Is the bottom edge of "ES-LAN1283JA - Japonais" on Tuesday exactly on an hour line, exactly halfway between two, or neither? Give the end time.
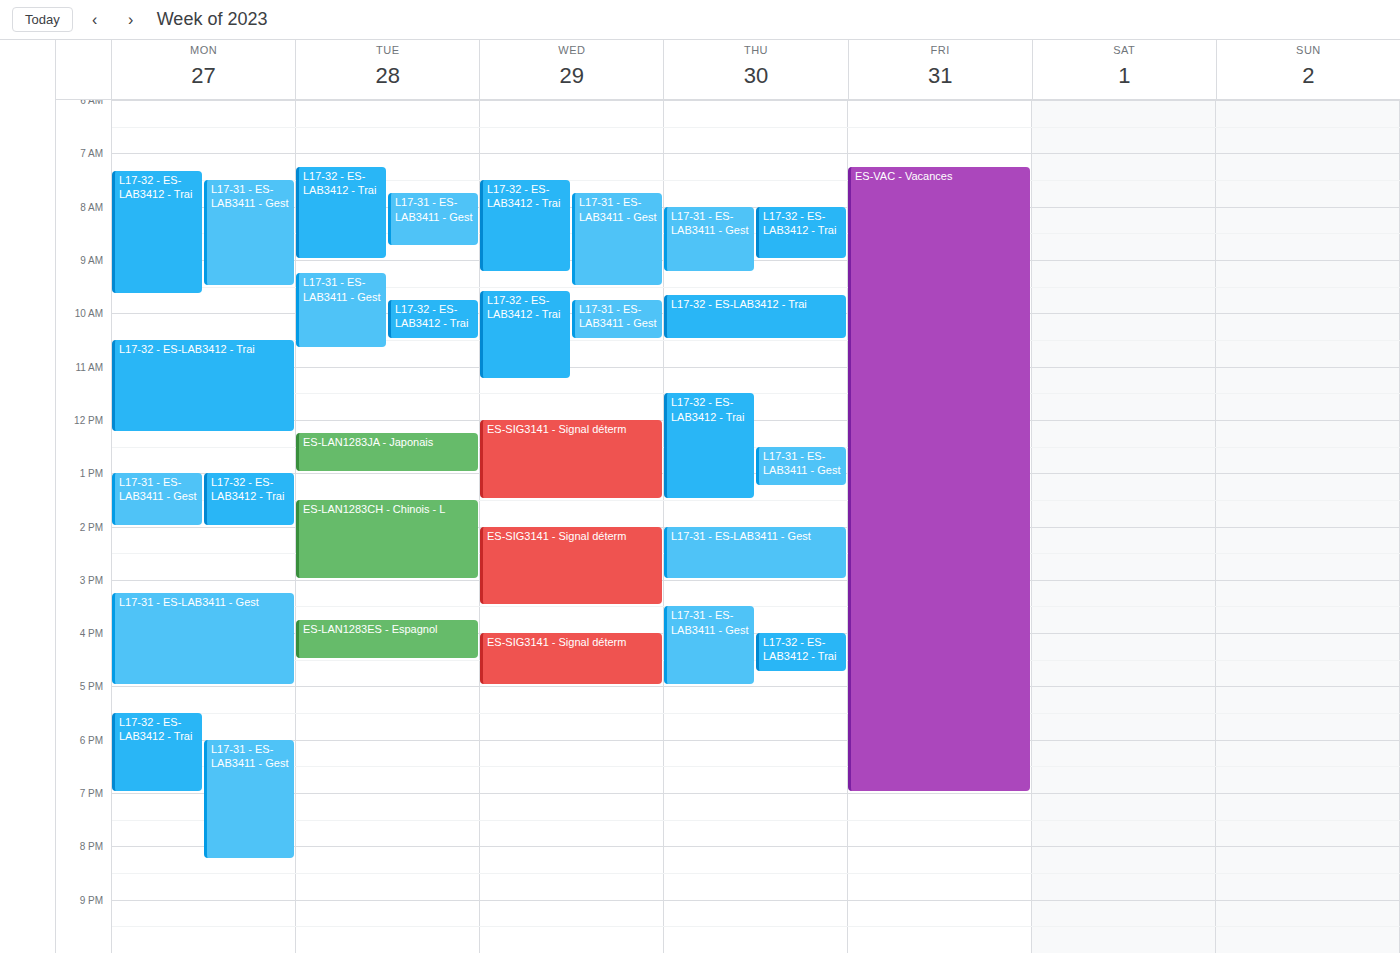
1:00 PM -- exactly on the 1 PM line.